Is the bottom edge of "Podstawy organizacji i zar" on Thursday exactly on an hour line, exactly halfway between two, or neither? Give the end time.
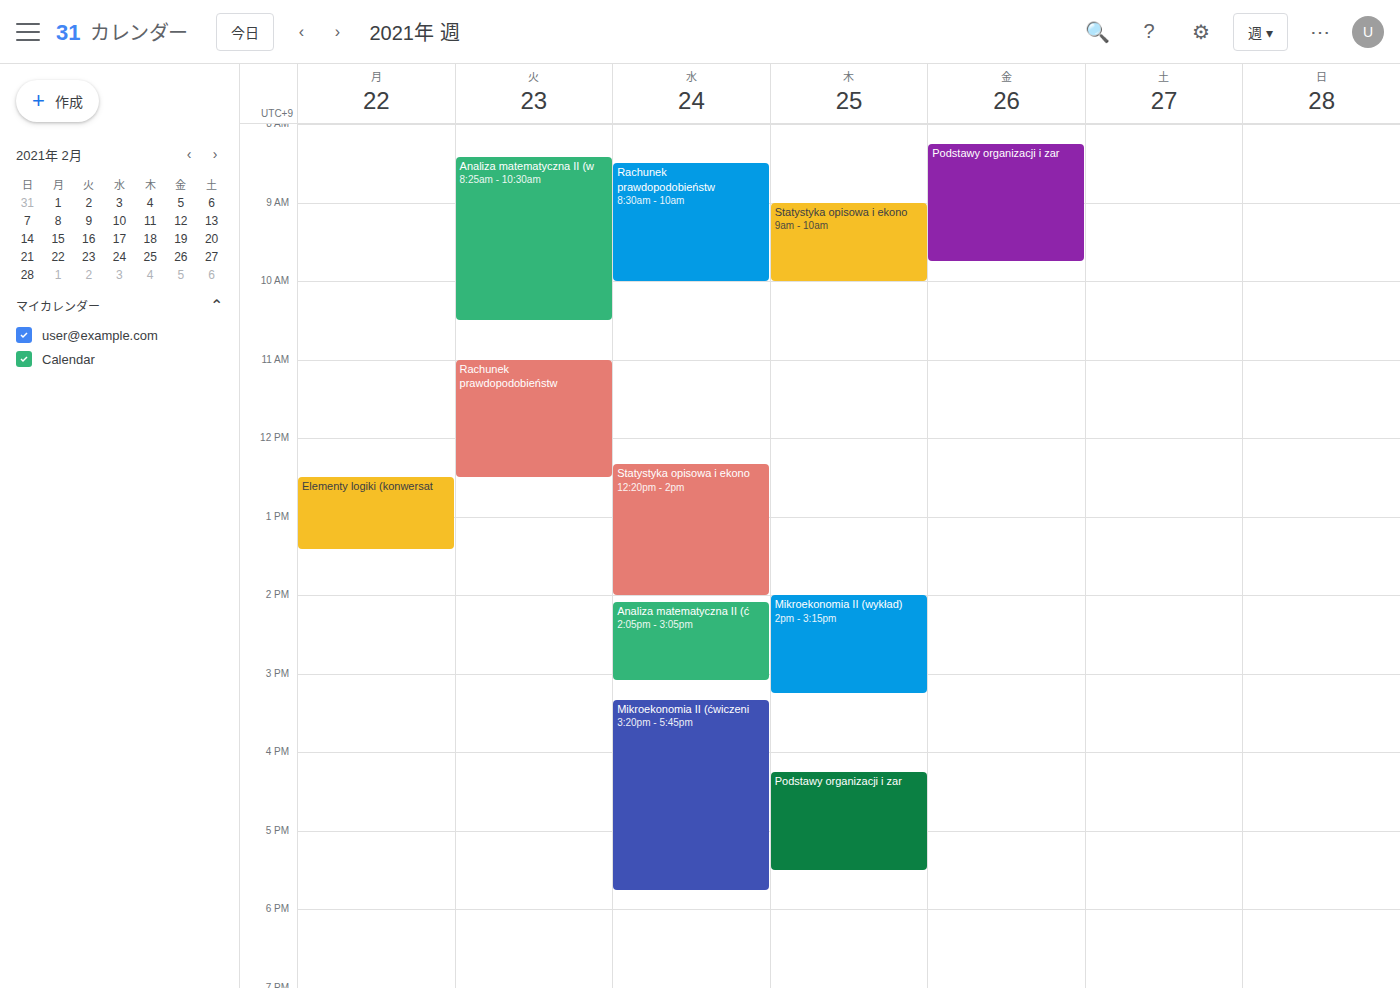
5:30 PM -- halfway between the 5 PM and 6 PM lines.